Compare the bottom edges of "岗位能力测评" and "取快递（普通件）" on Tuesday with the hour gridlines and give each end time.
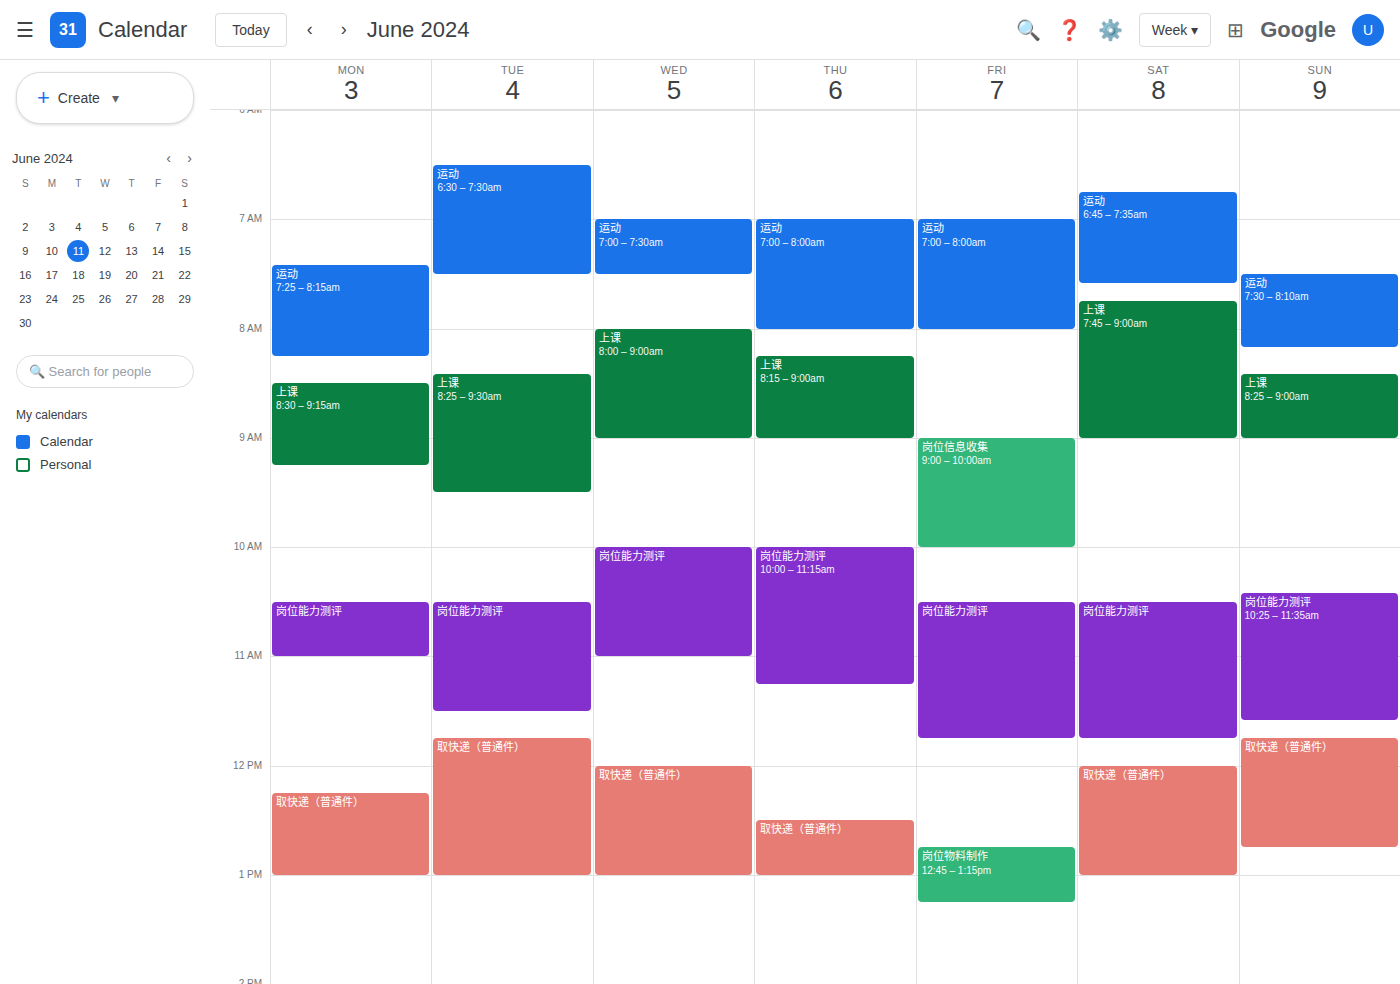
"岗位能力测评": 11:30 AM, halfway between the 11 AM and 12 PM lines. "取快递（普通件）": 1:00 PM, exactly on the 1 PM line.